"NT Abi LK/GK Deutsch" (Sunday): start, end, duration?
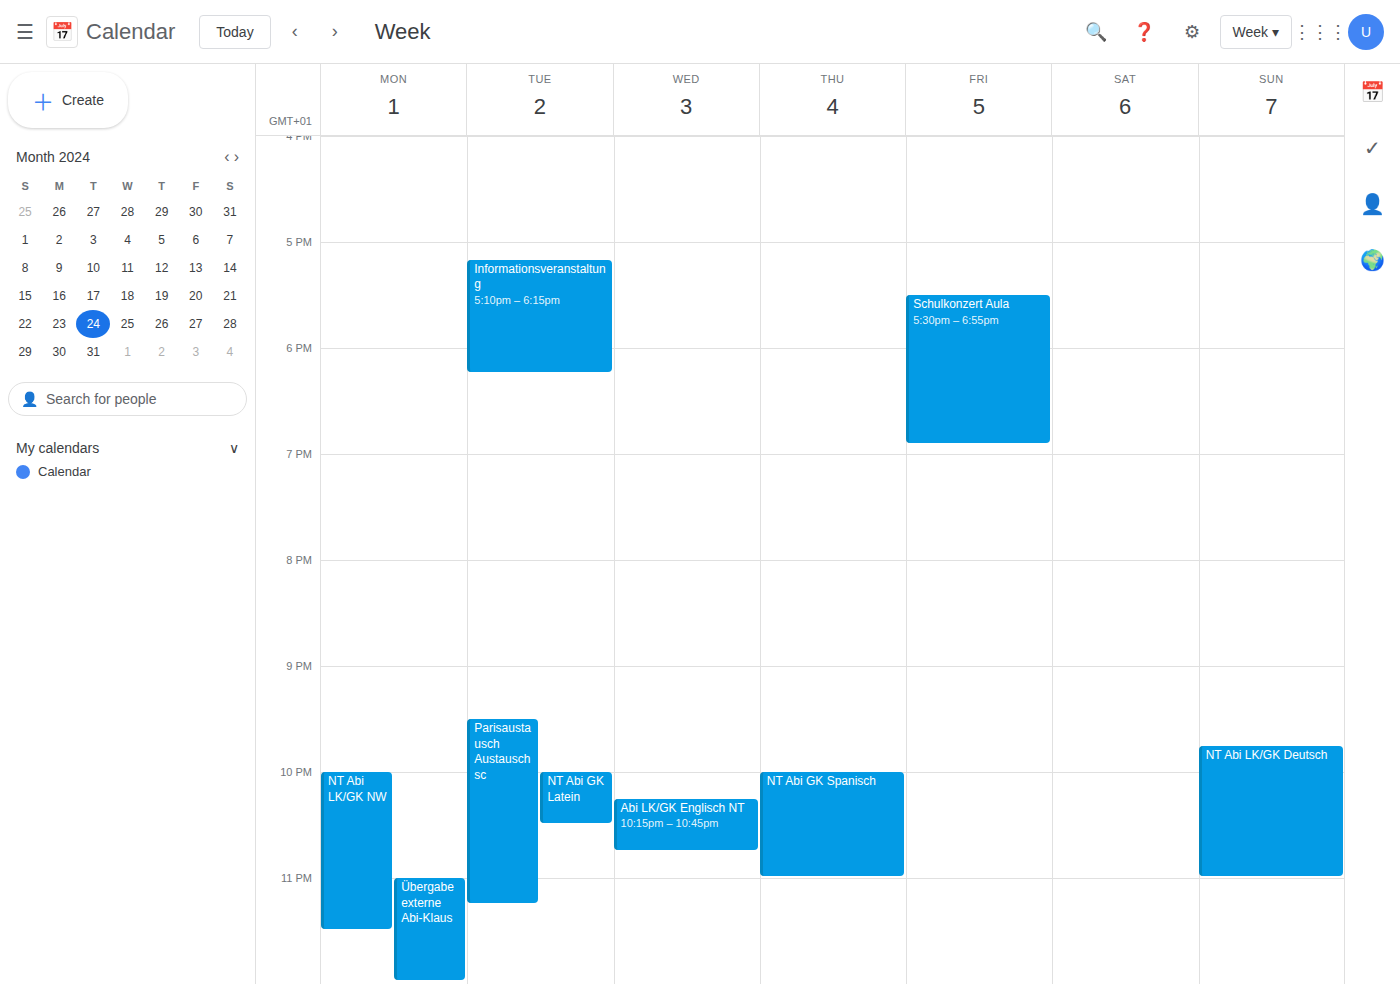
9:45 PM to 11:00 PM, 1 hour 15 minutes